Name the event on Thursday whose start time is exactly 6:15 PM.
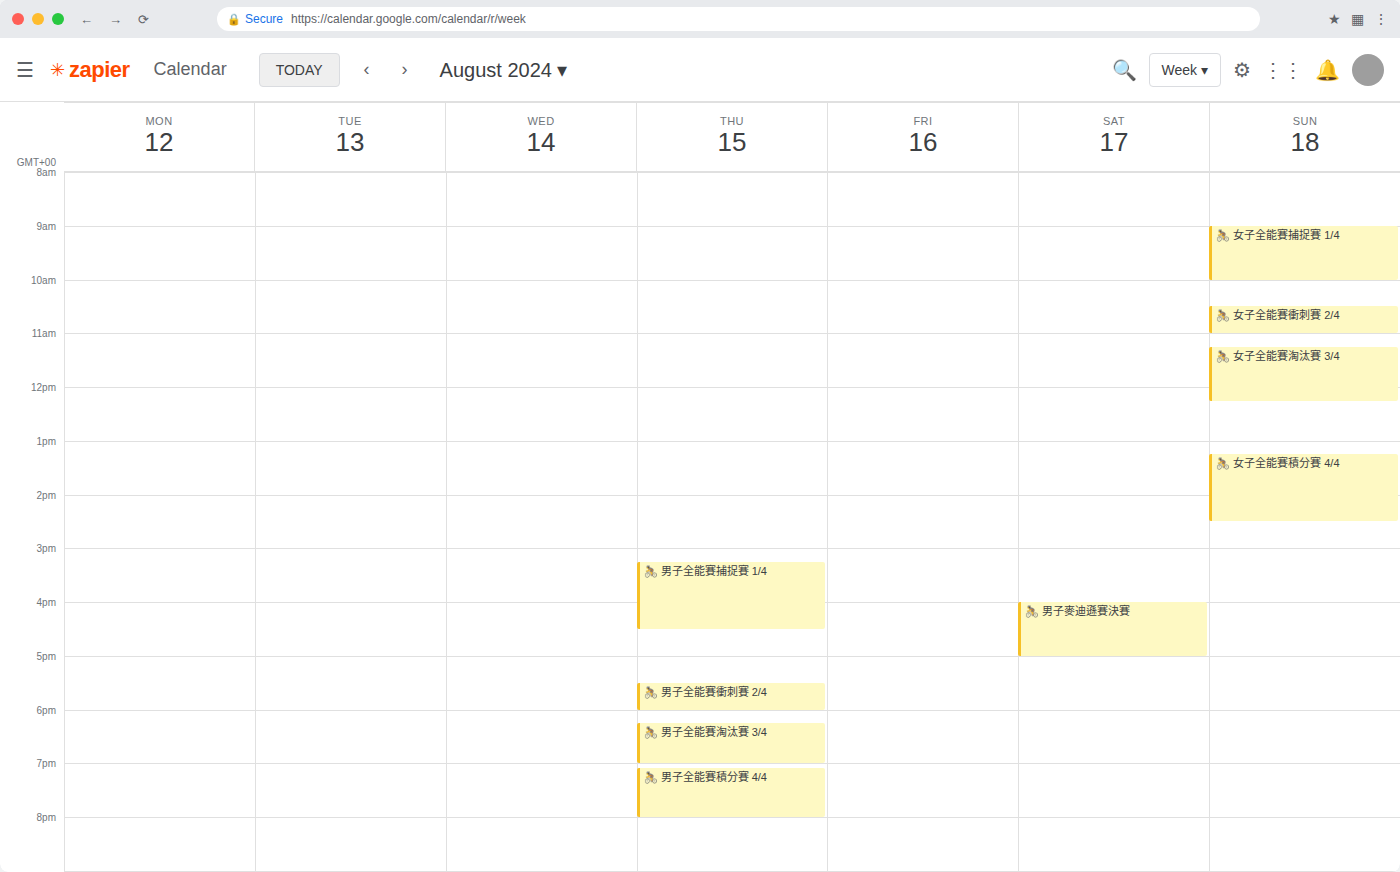
"🚴 男子全能賽淘汰賽 3/4"